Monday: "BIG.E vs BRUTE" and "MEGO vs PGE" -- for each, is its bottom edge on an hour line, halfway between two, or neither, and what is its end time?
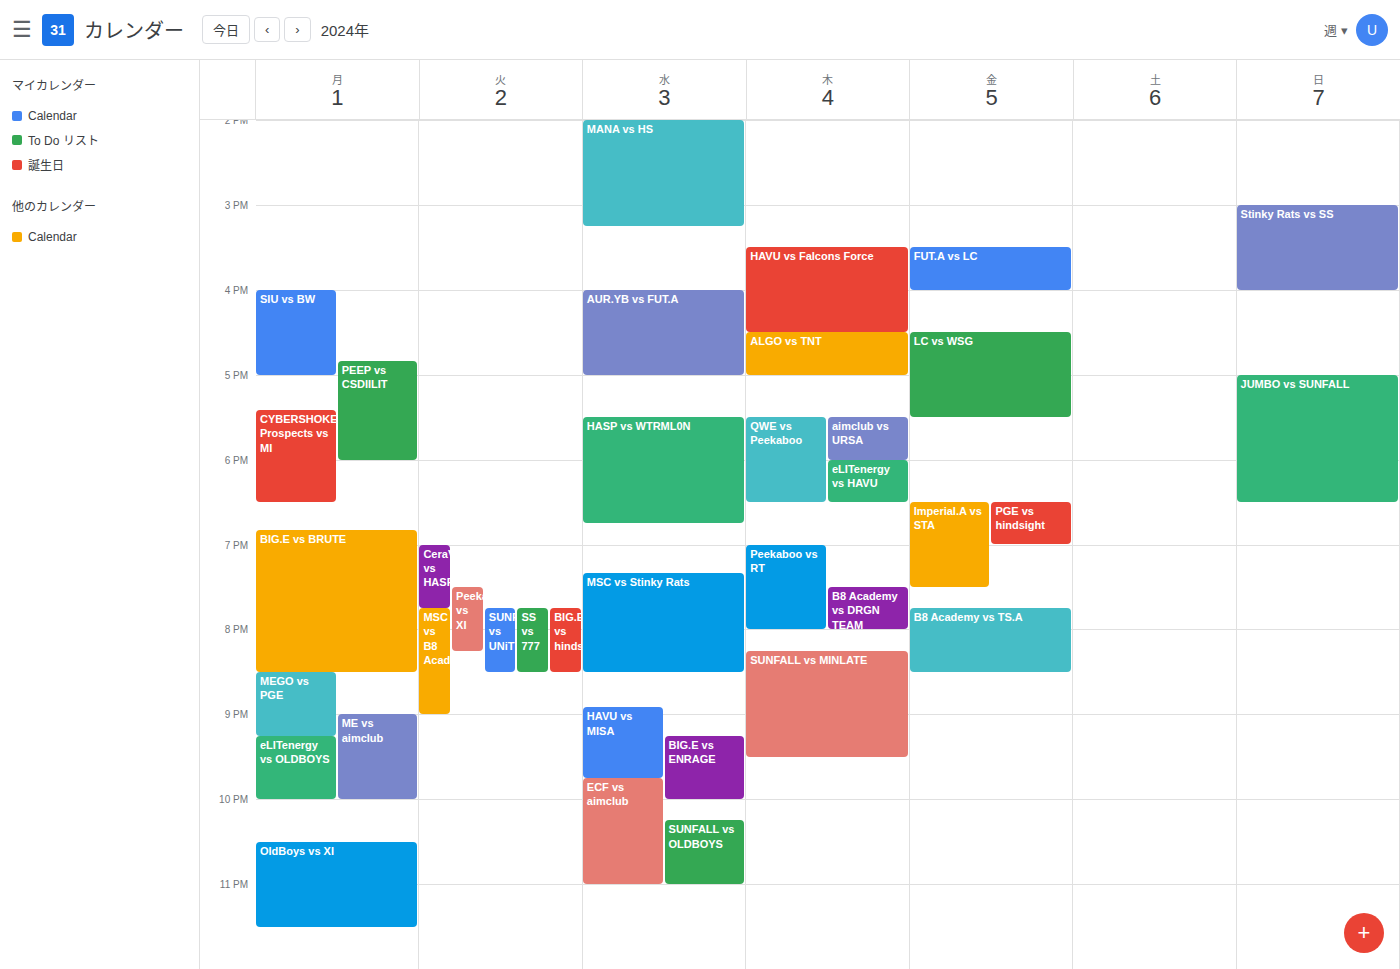
"BIG.E vs BRUTE": 8:30 PM, halfway between the 8 PM and 9 PM lines. "MEGO vs PGE": 9:15 PM, neither: a quarter of the way from the 9 PM line to the 10 PM line.